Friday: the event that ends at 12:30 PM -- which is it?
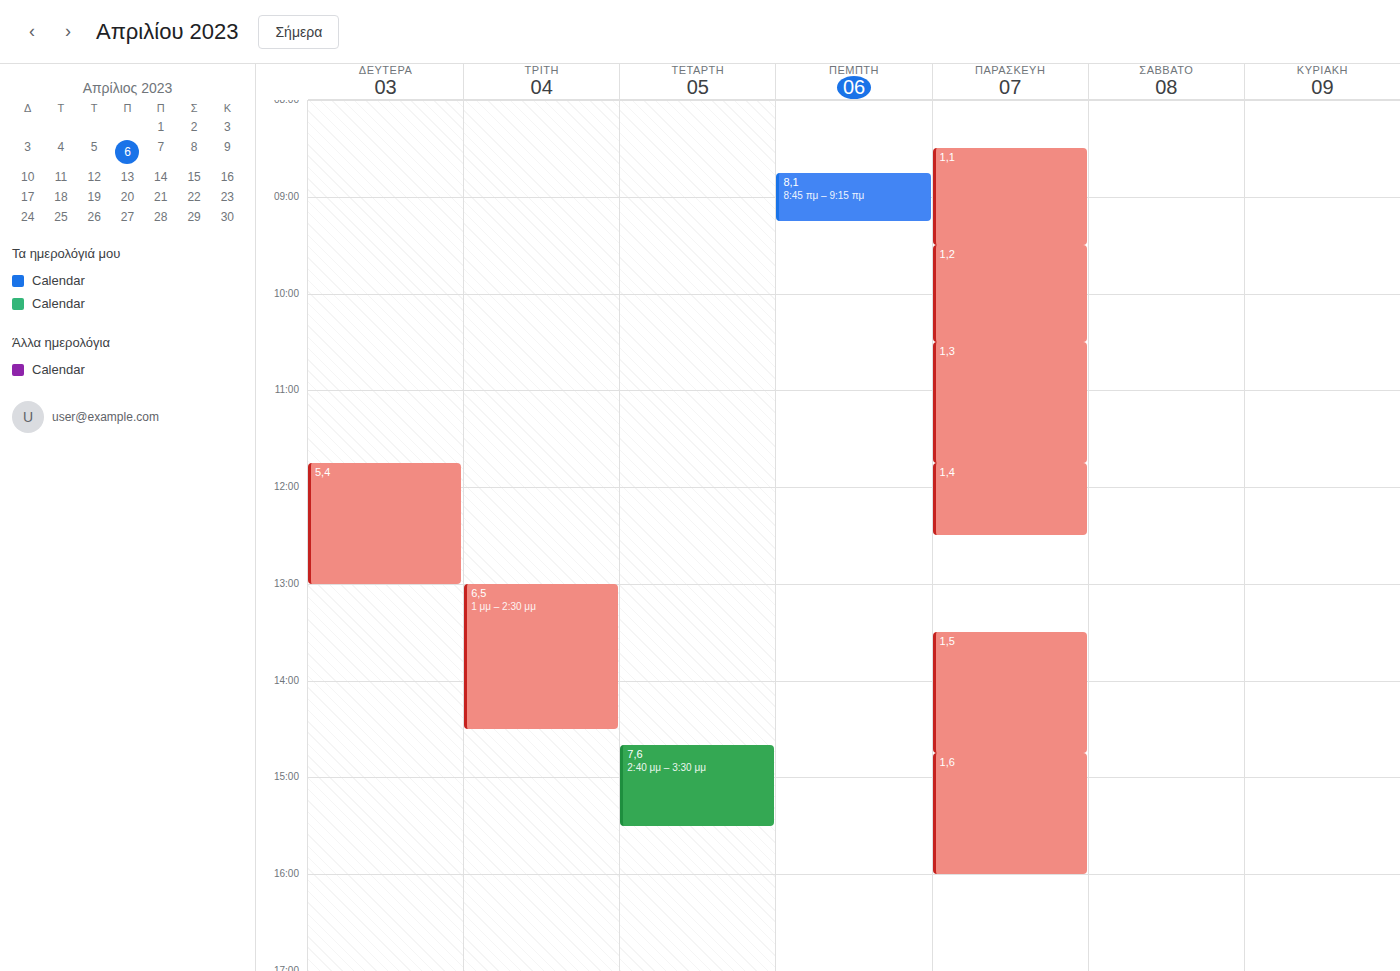
"1,4"